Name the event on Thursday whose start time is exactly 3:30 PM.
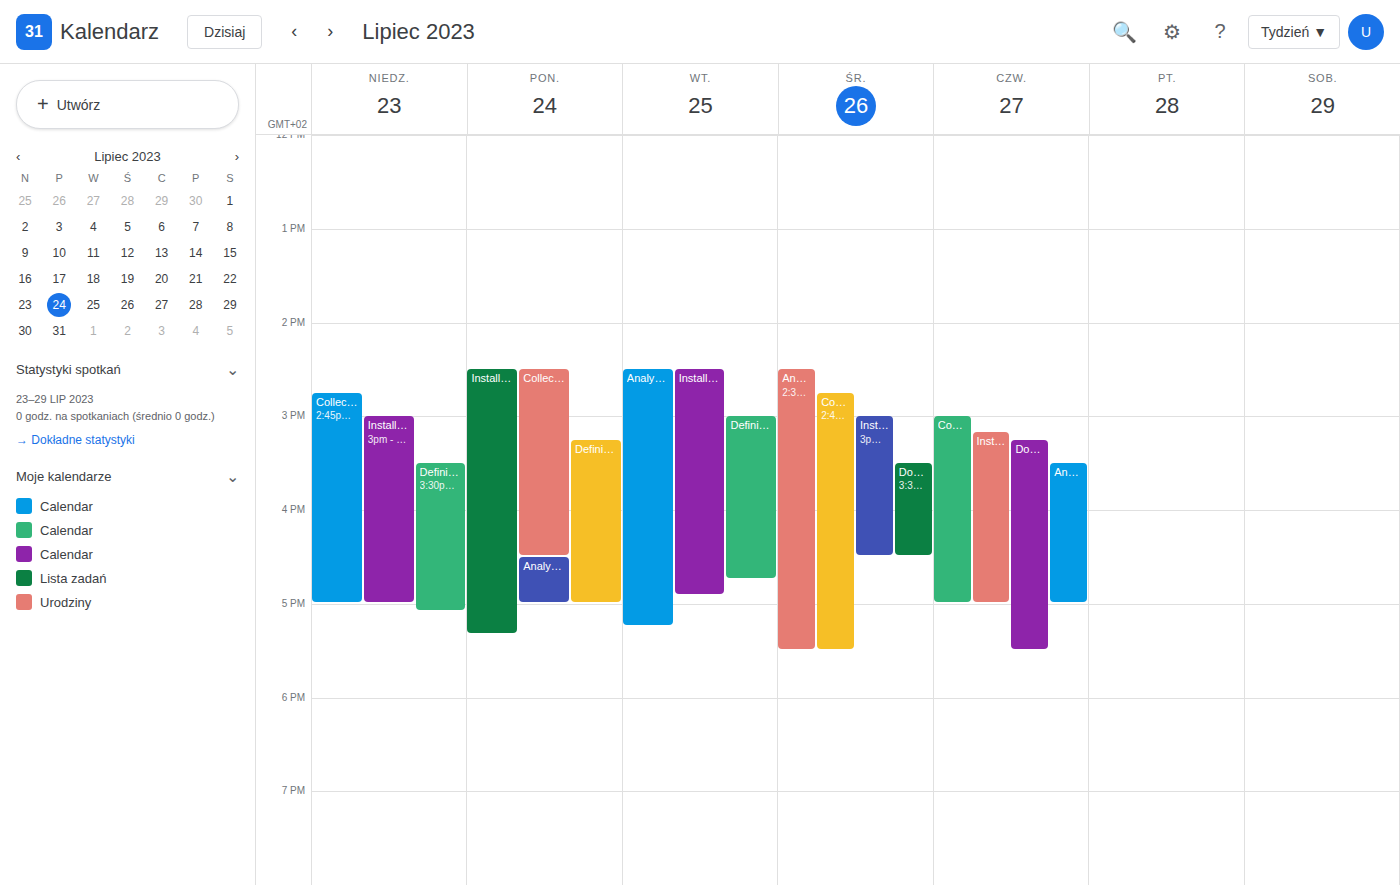
"Analysis and comparison of"